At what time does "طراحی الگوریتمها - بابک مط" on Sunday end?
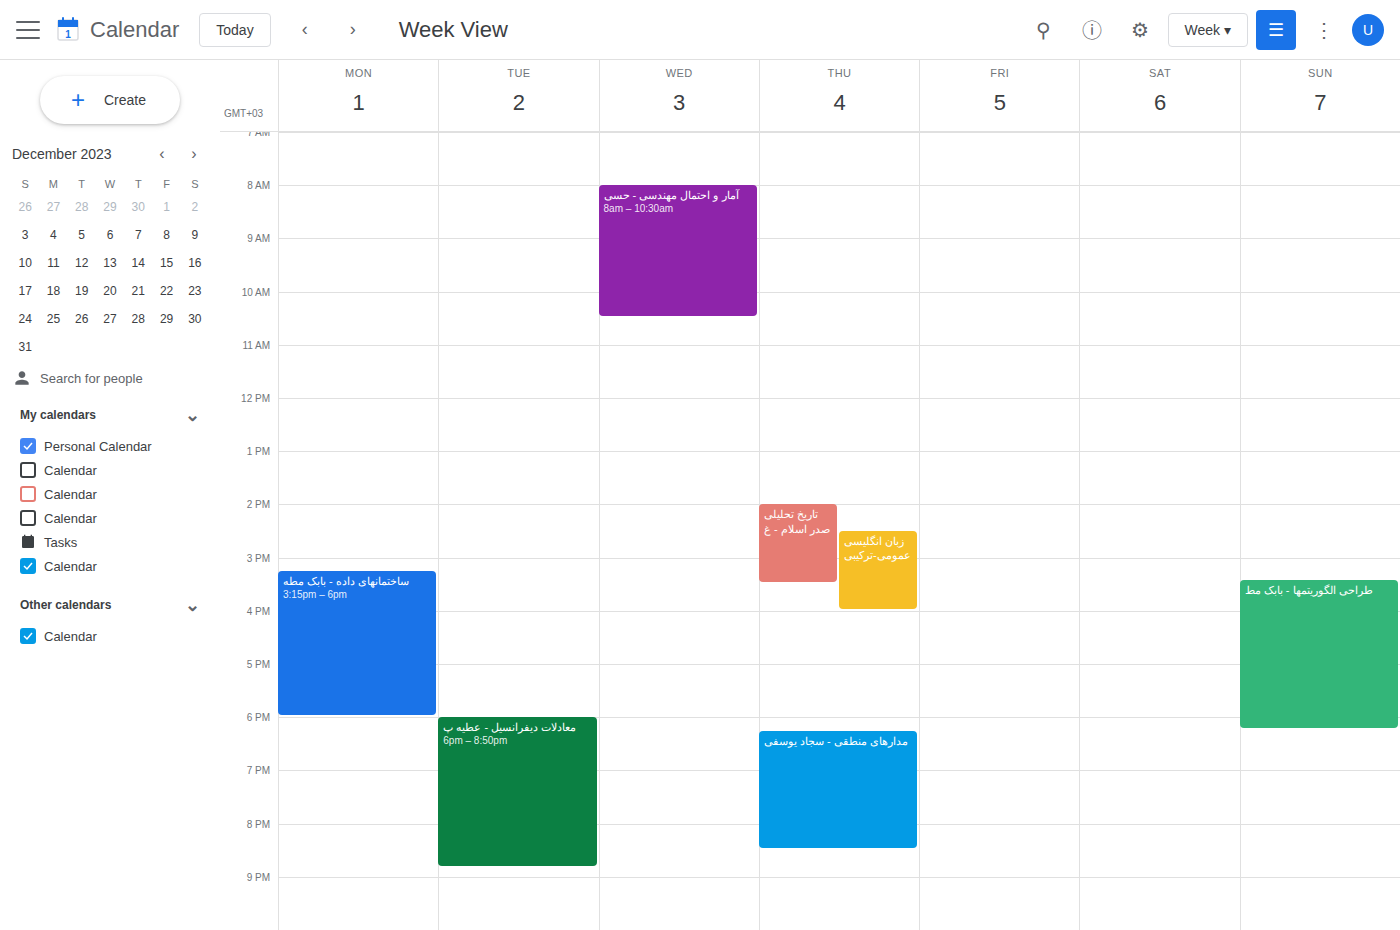
6:15 PM